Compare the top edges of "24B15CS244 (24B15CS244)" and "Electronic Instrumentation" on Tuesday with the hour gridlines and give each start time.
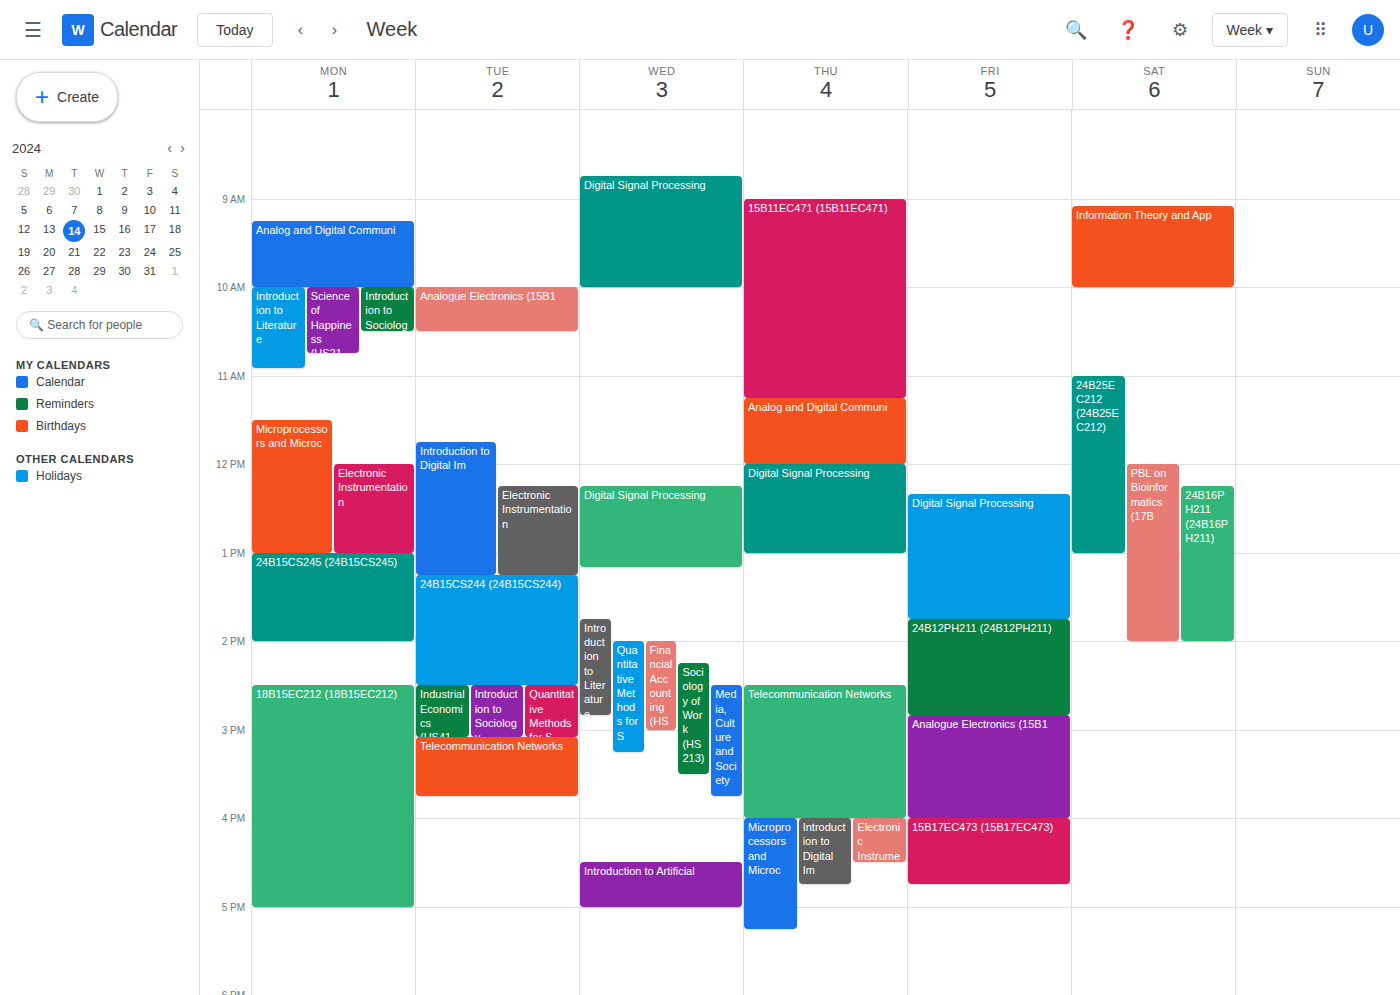
"24B15CS244 (24B15CS244)": 1:15 PM, neither: a quarter of the way from the 1 PM line to the 2 PM line. "Electronic Instrumentation": 12:15 PM, neither: a quarter of the way from the 12 PM line to the 1 PM line.